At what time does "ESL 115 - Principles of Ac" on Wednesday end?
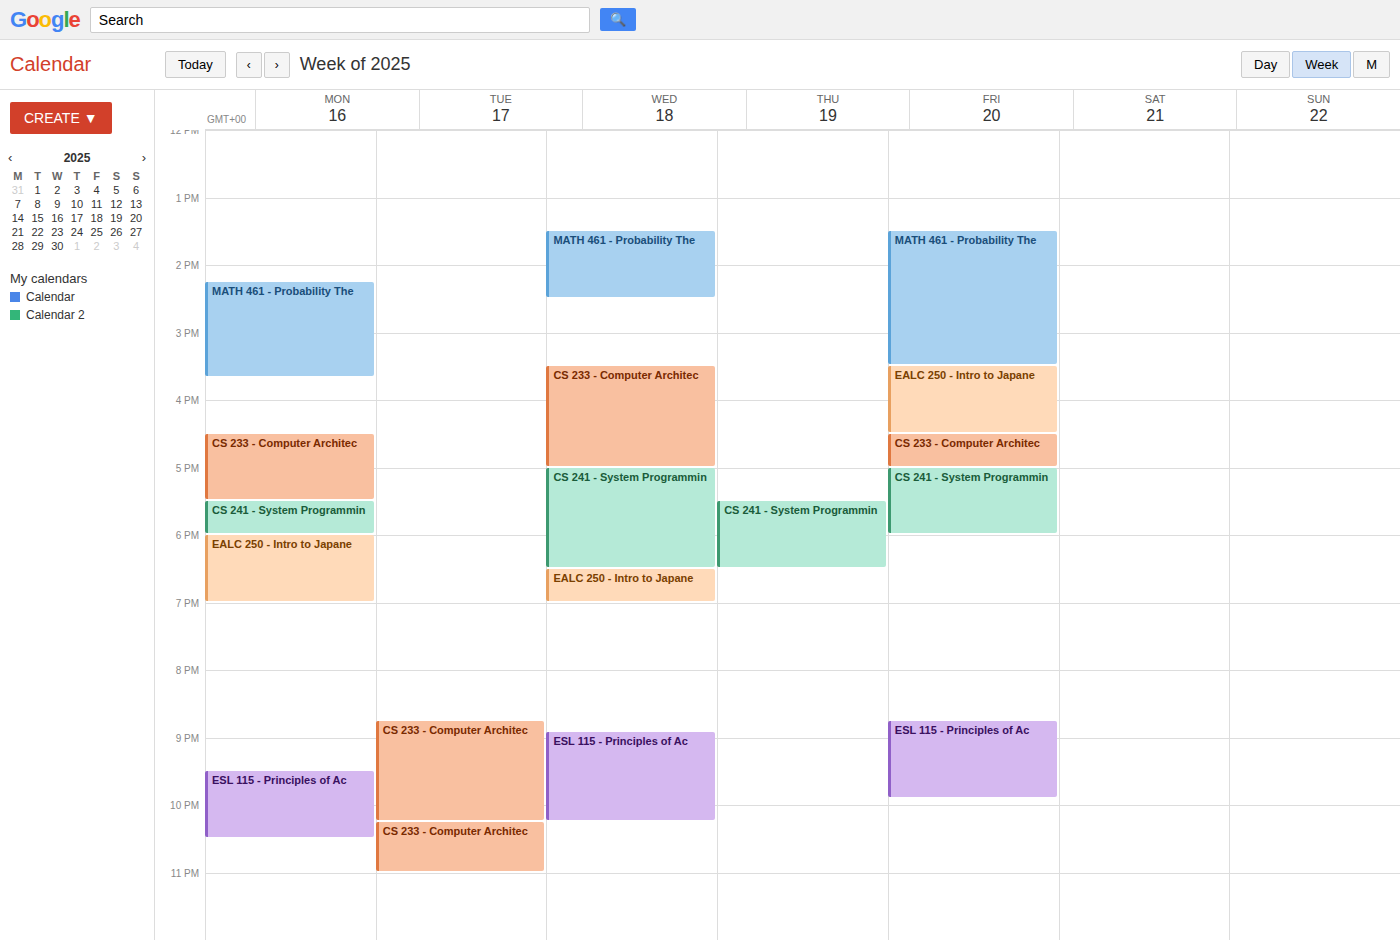
10:15 PM